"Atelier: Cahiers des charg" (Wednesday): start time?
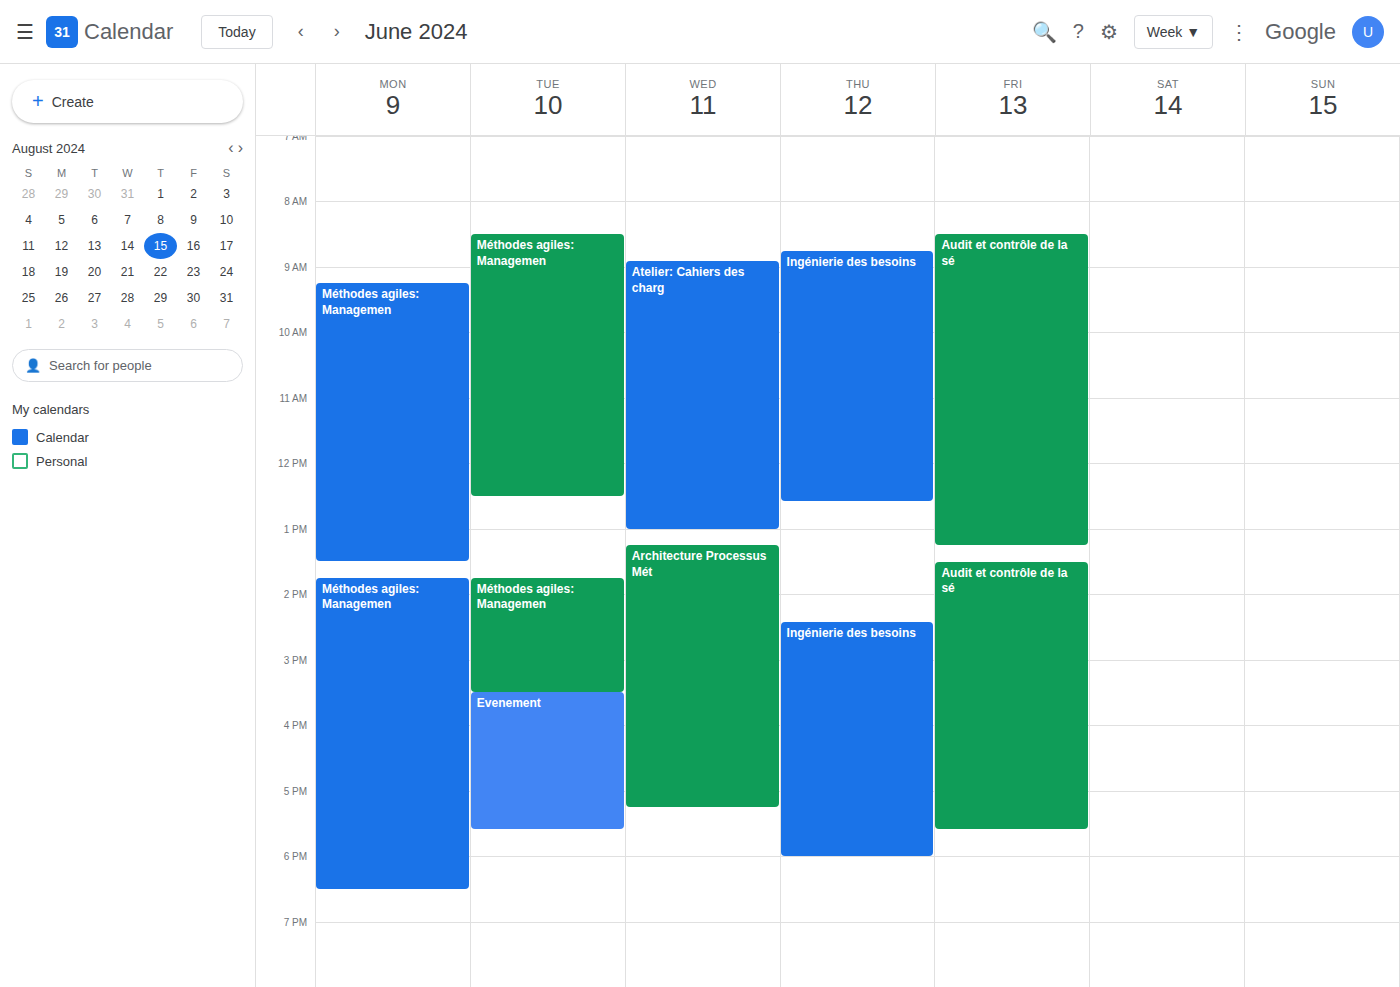
8:55 AM